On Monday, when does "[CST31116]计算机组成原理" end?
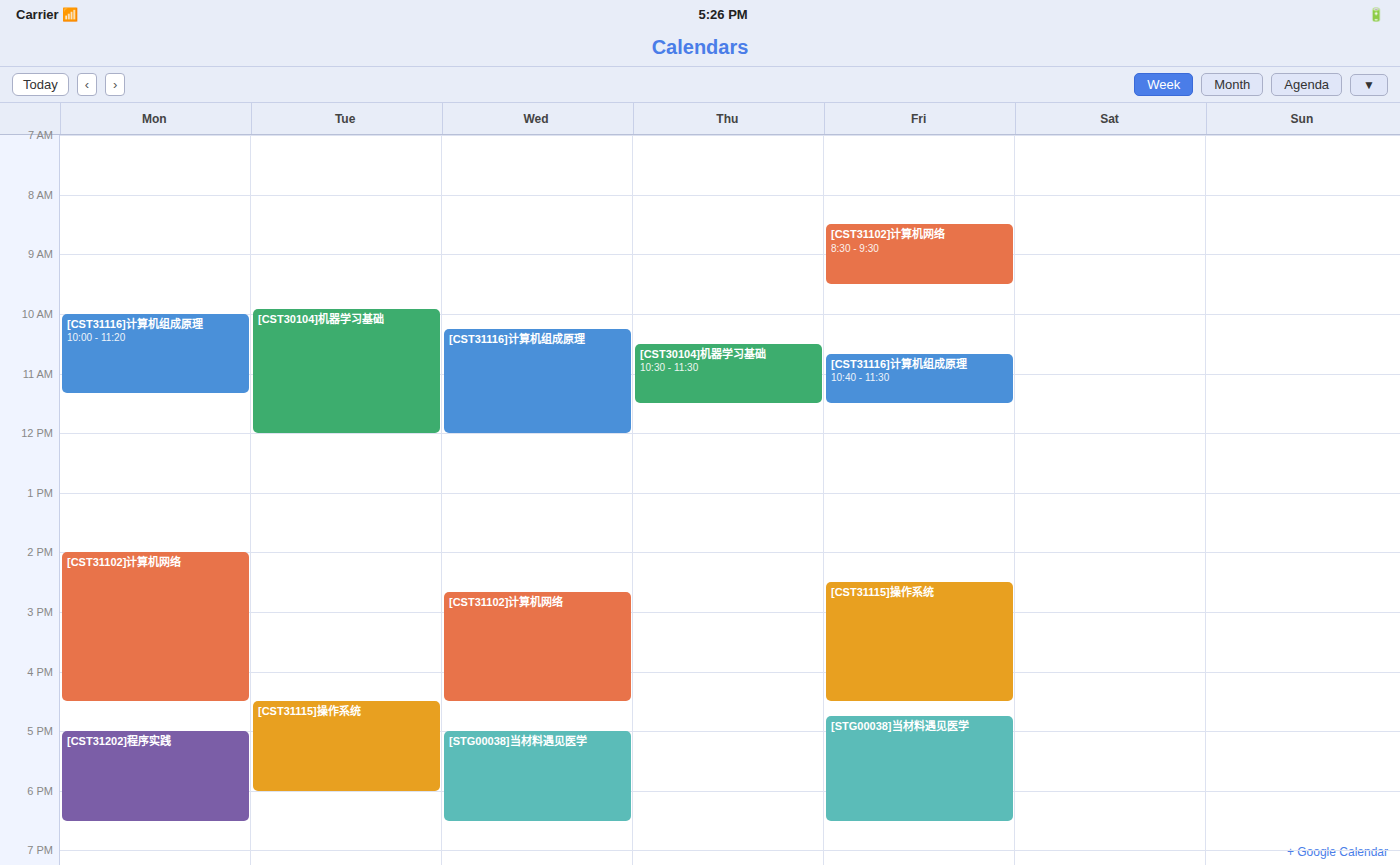
11:20 AM